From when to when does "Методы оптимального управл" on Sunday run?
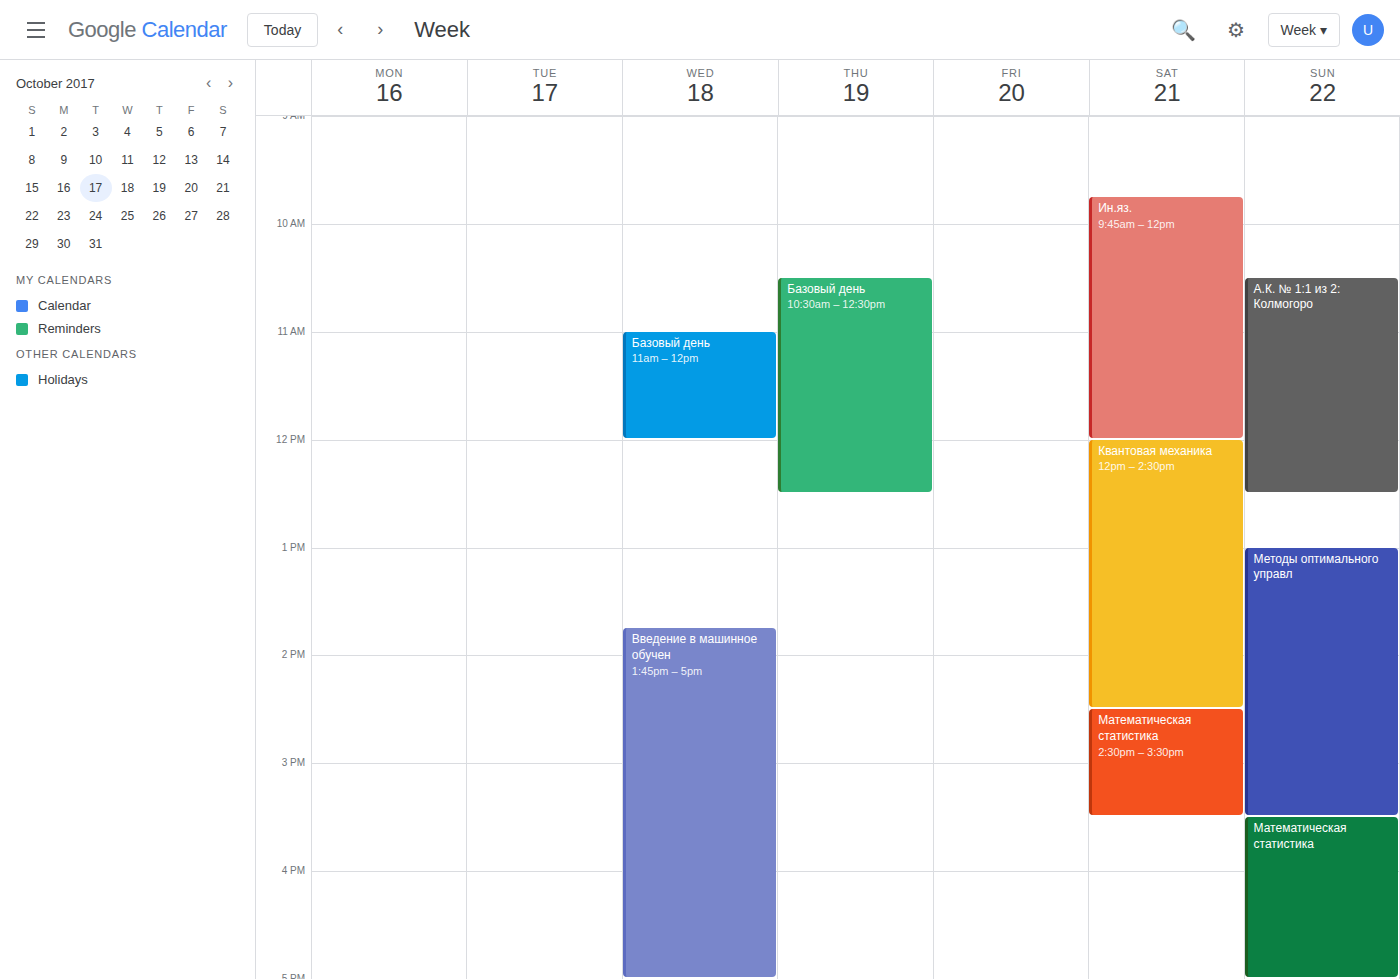
13:00 to 15:30